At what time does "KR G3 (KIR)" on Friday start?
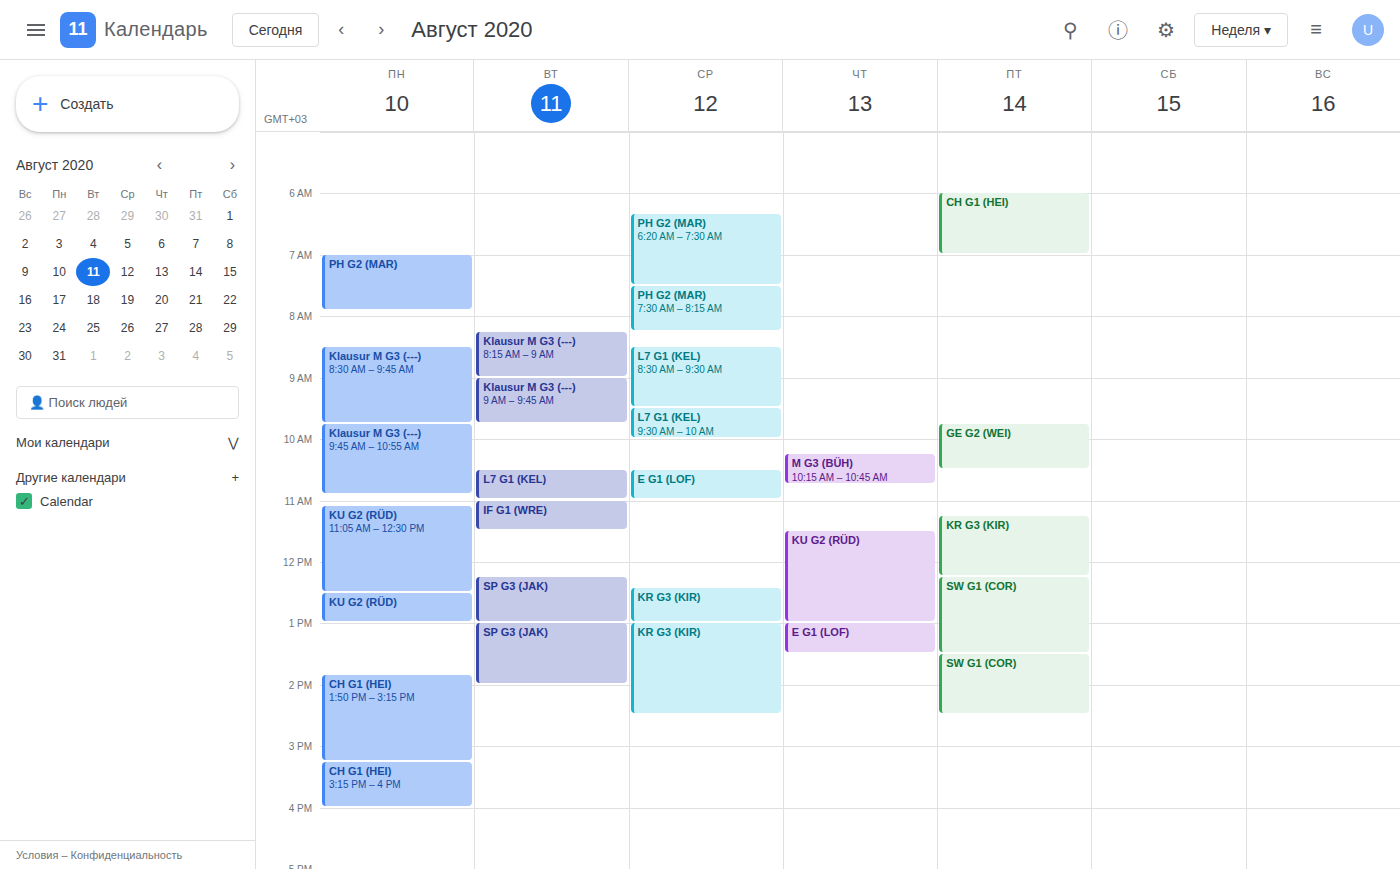
11:15 AM